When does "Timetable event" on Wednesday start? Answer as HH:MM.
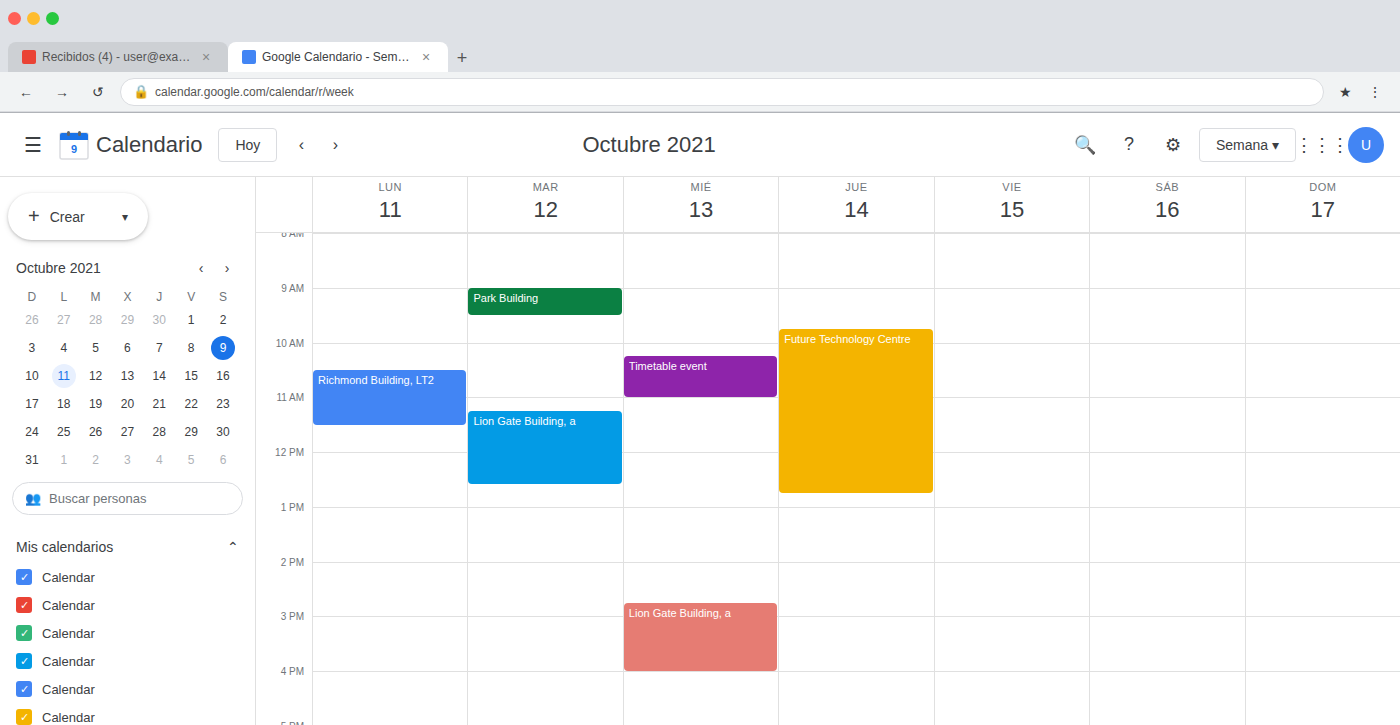
10:15